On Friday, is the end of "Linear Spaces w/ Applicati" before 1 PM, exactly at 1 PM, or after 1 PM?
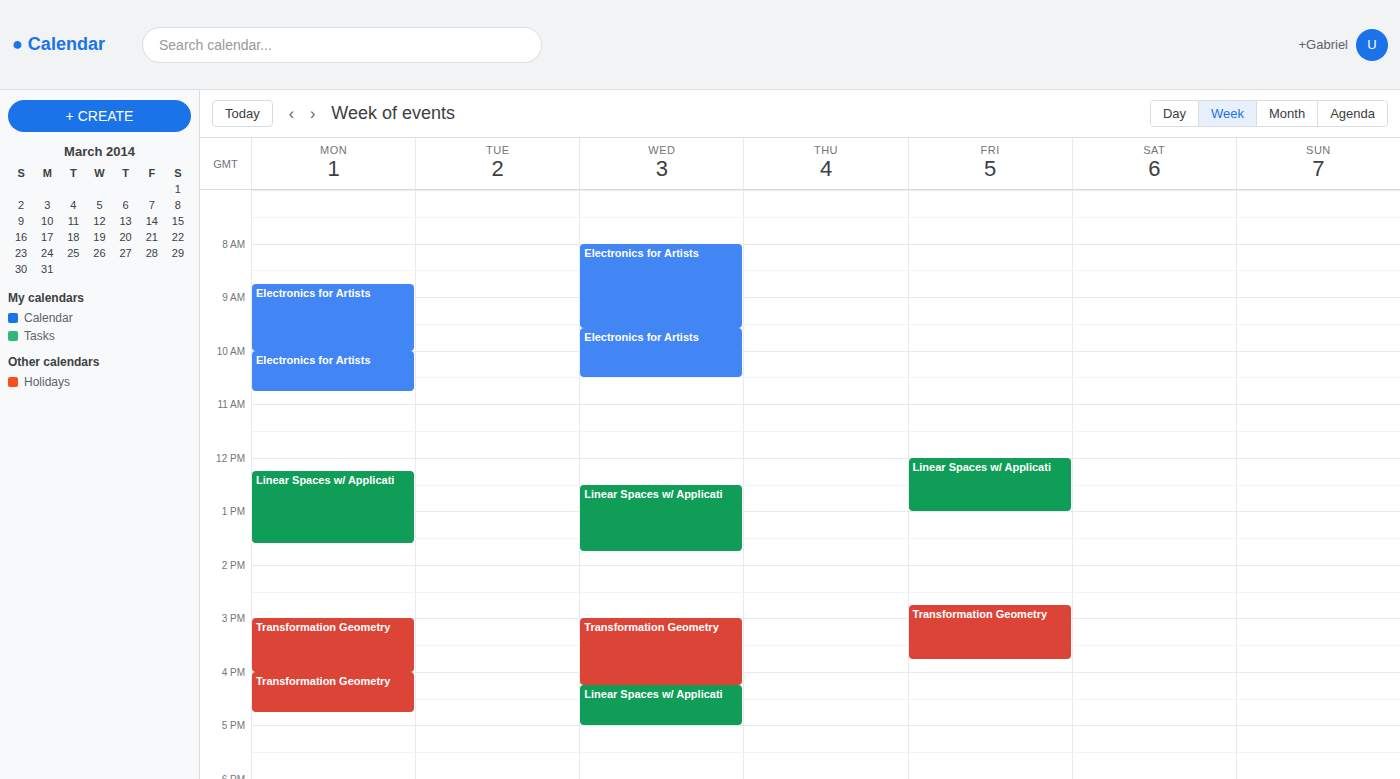
1:00 PM -- exactly at 1 PM, on the 1 PM line.